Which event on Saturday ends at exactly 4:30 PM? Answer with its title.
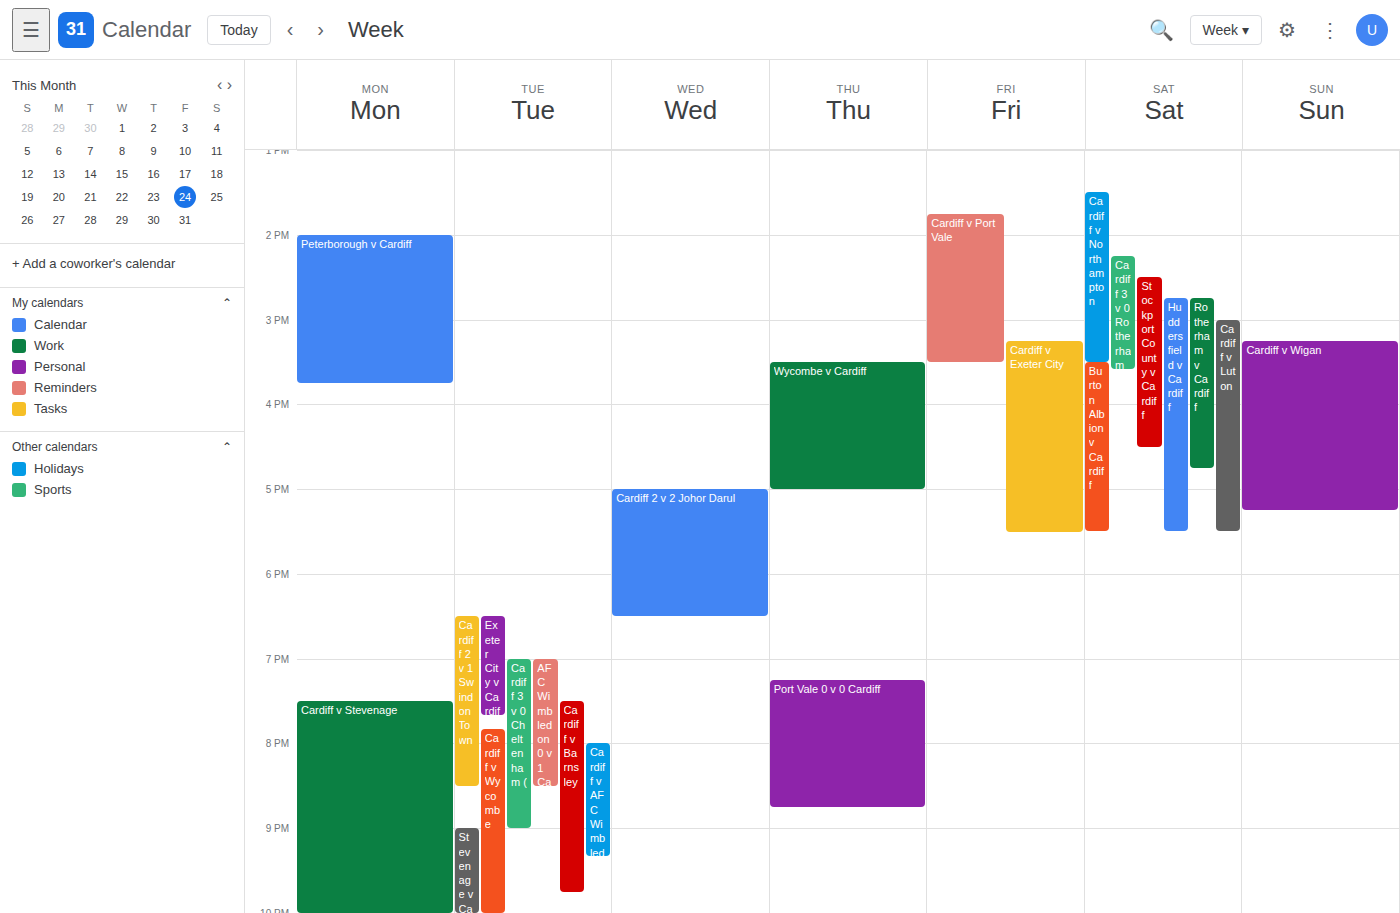
"Stockport County v Cardiff"